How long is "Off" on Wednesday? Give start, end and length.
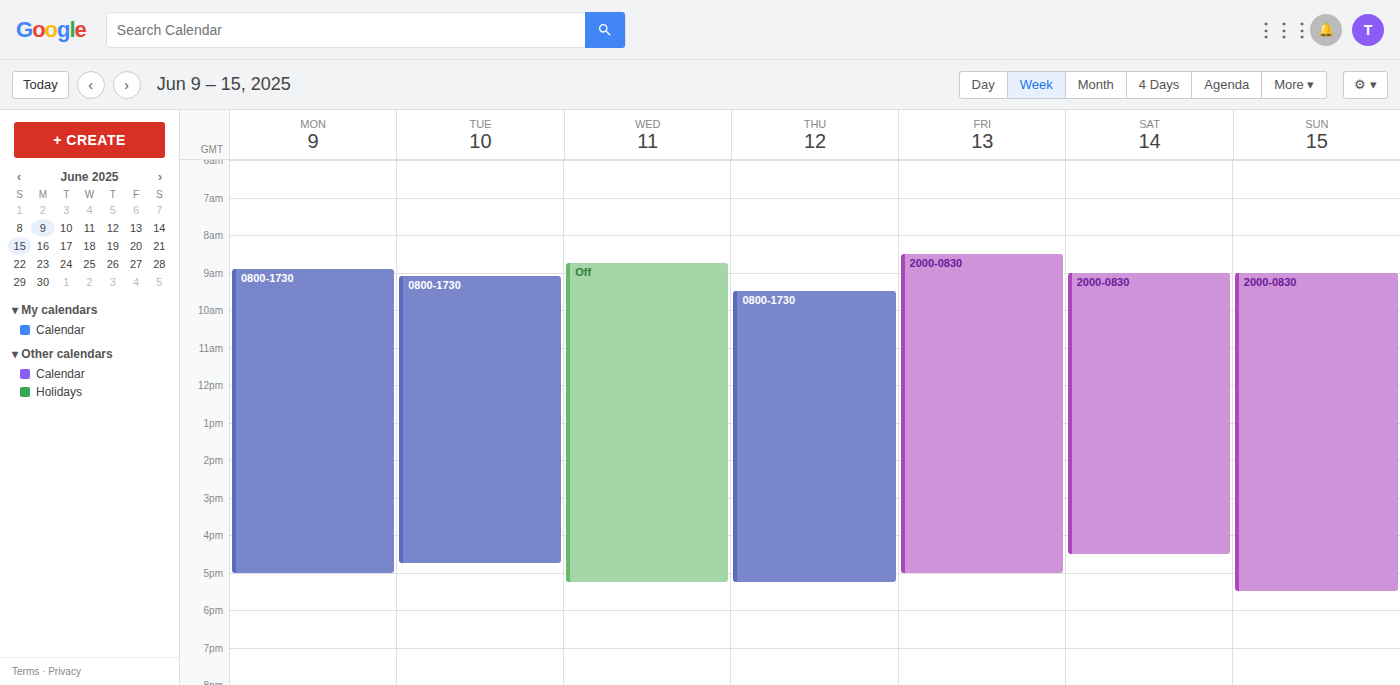
8:45 AM to 5:15 PM, 8 hours 30 minutes